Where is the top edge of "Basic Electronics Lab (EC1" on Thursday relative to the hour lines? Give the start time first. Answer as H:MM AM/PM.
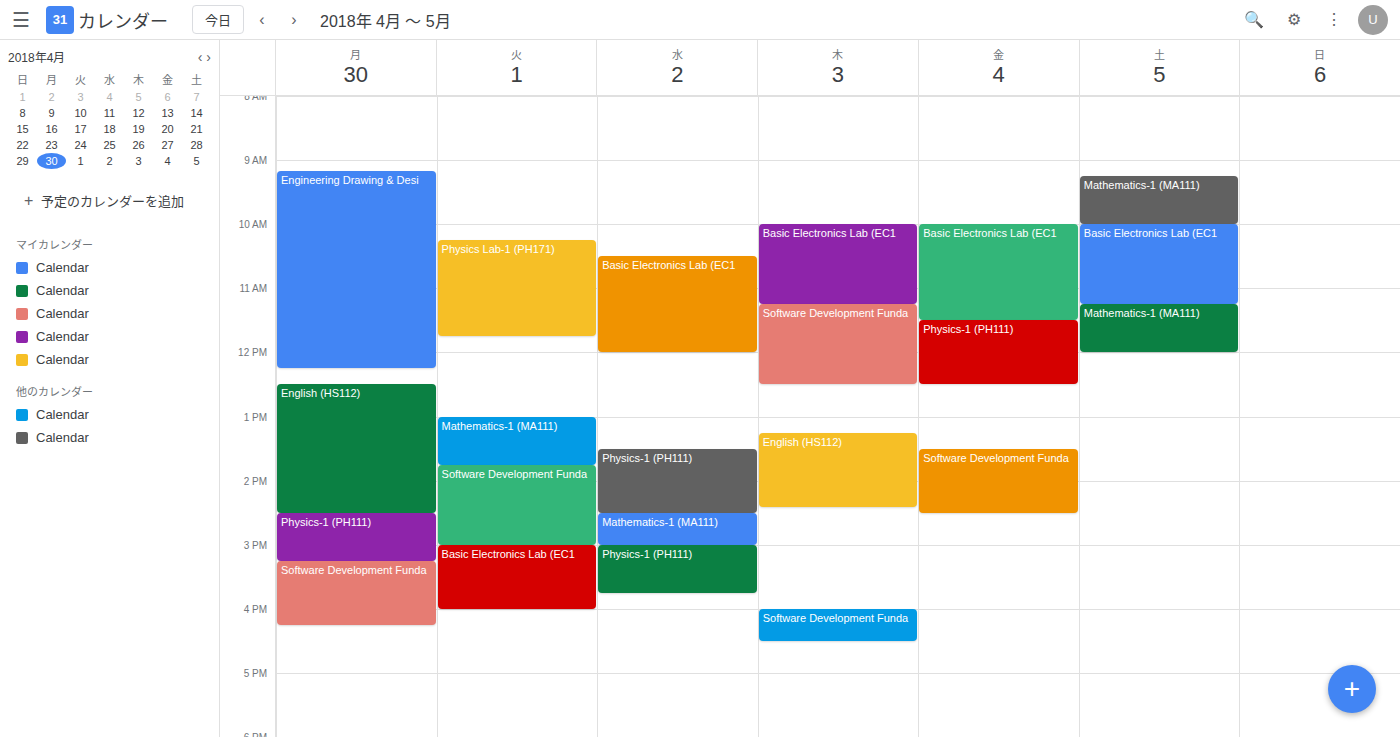
10:00 AM -- exactly on the 10 AM line.